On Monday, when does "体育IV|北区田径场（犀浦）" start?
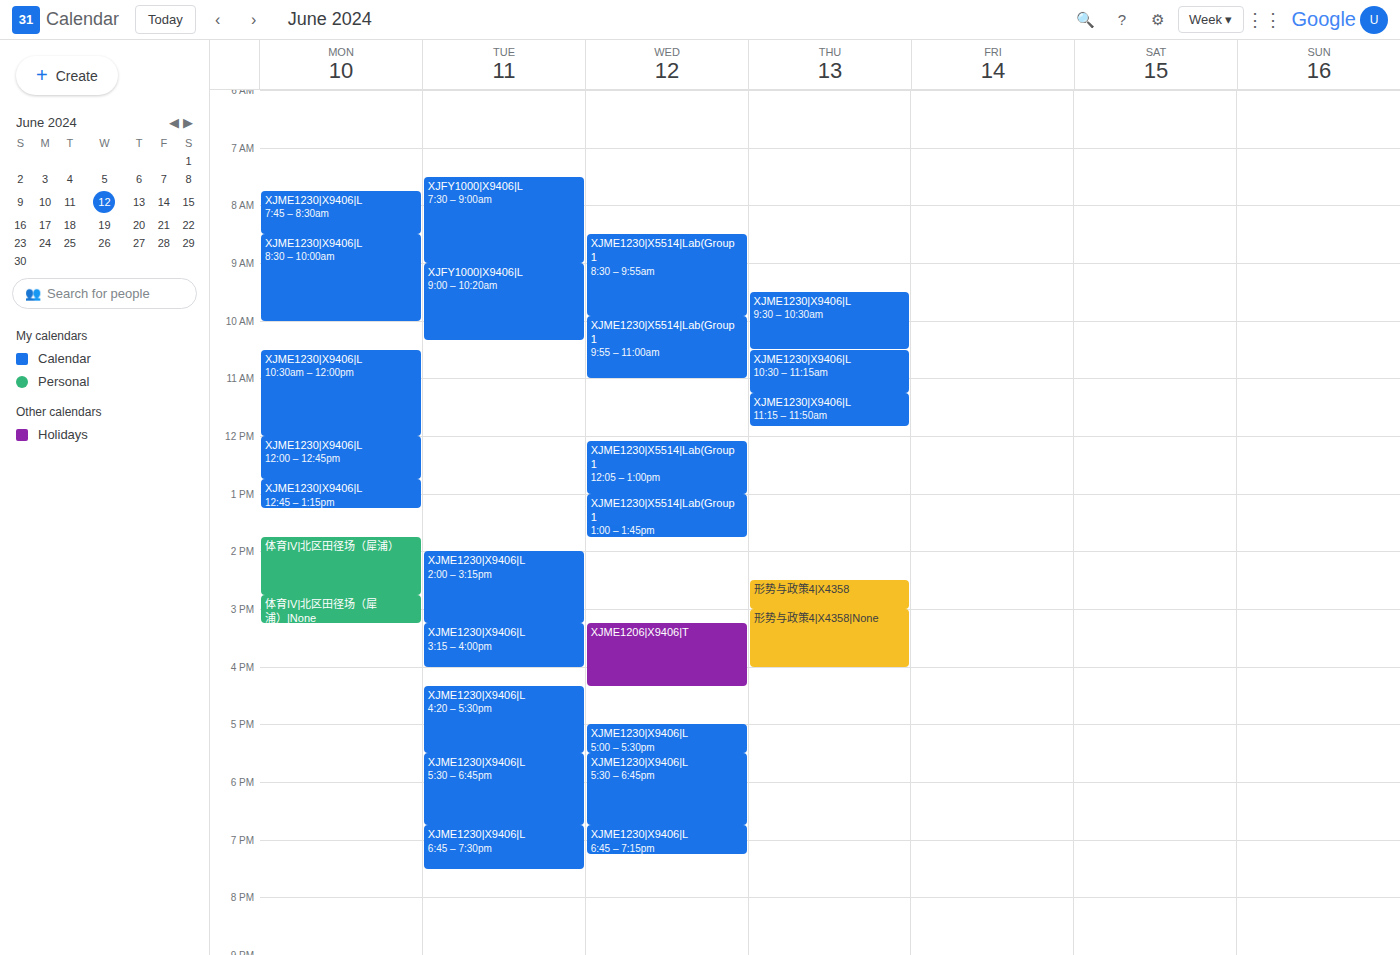
1:45 PM